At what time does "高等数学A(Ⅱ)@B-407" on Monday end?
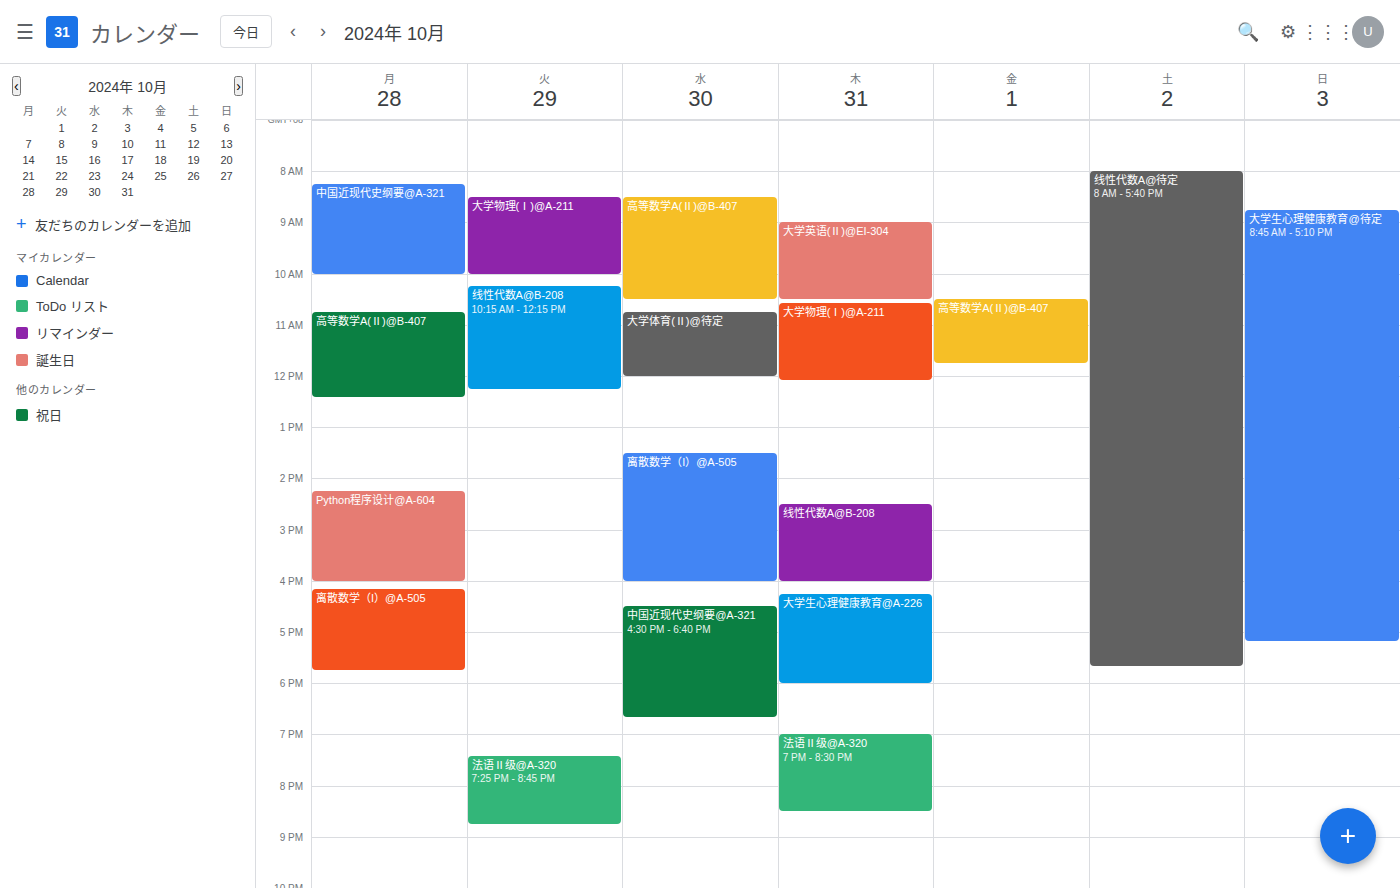
12:25